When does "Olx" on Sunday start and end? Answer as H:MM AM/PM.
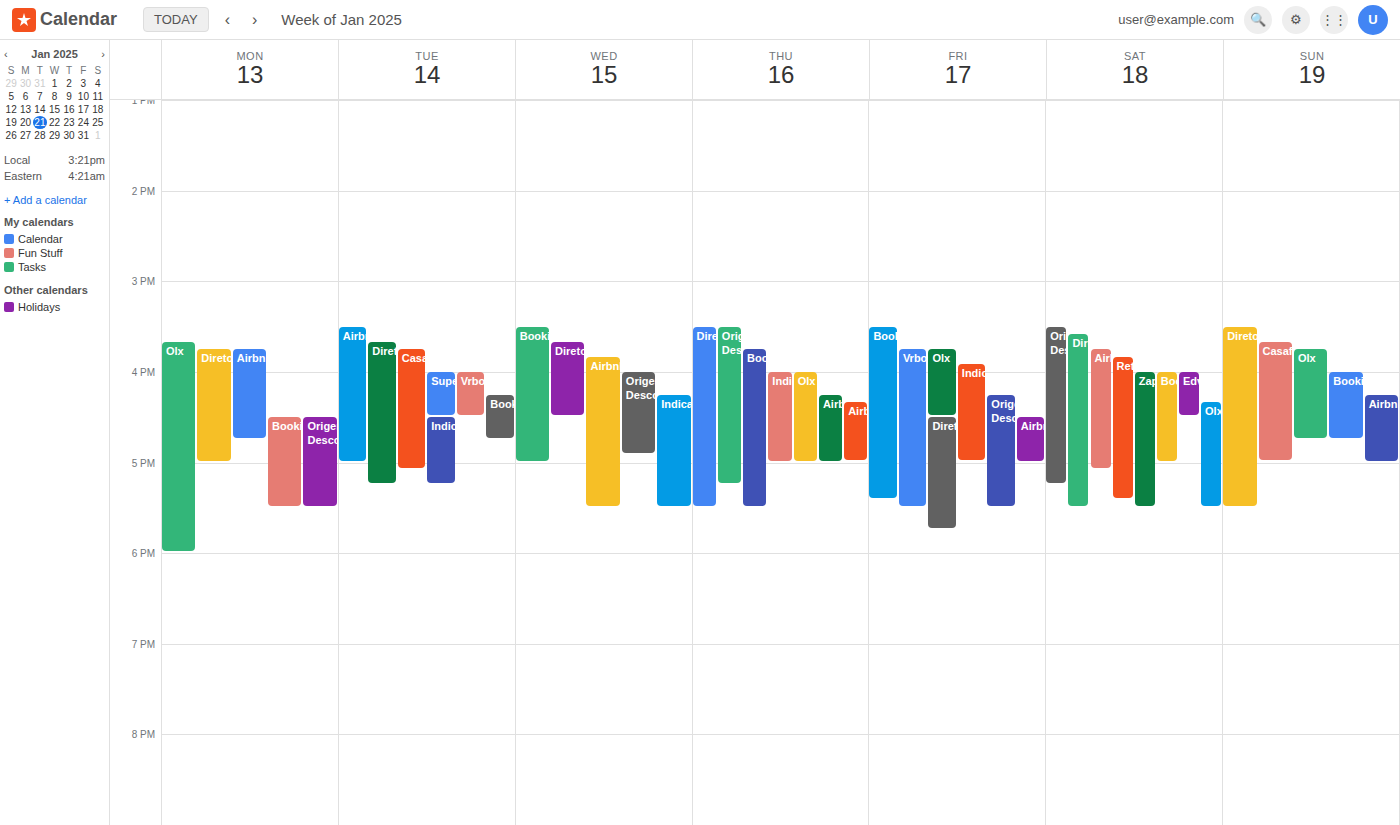
3:45 PM to 4:45 PM